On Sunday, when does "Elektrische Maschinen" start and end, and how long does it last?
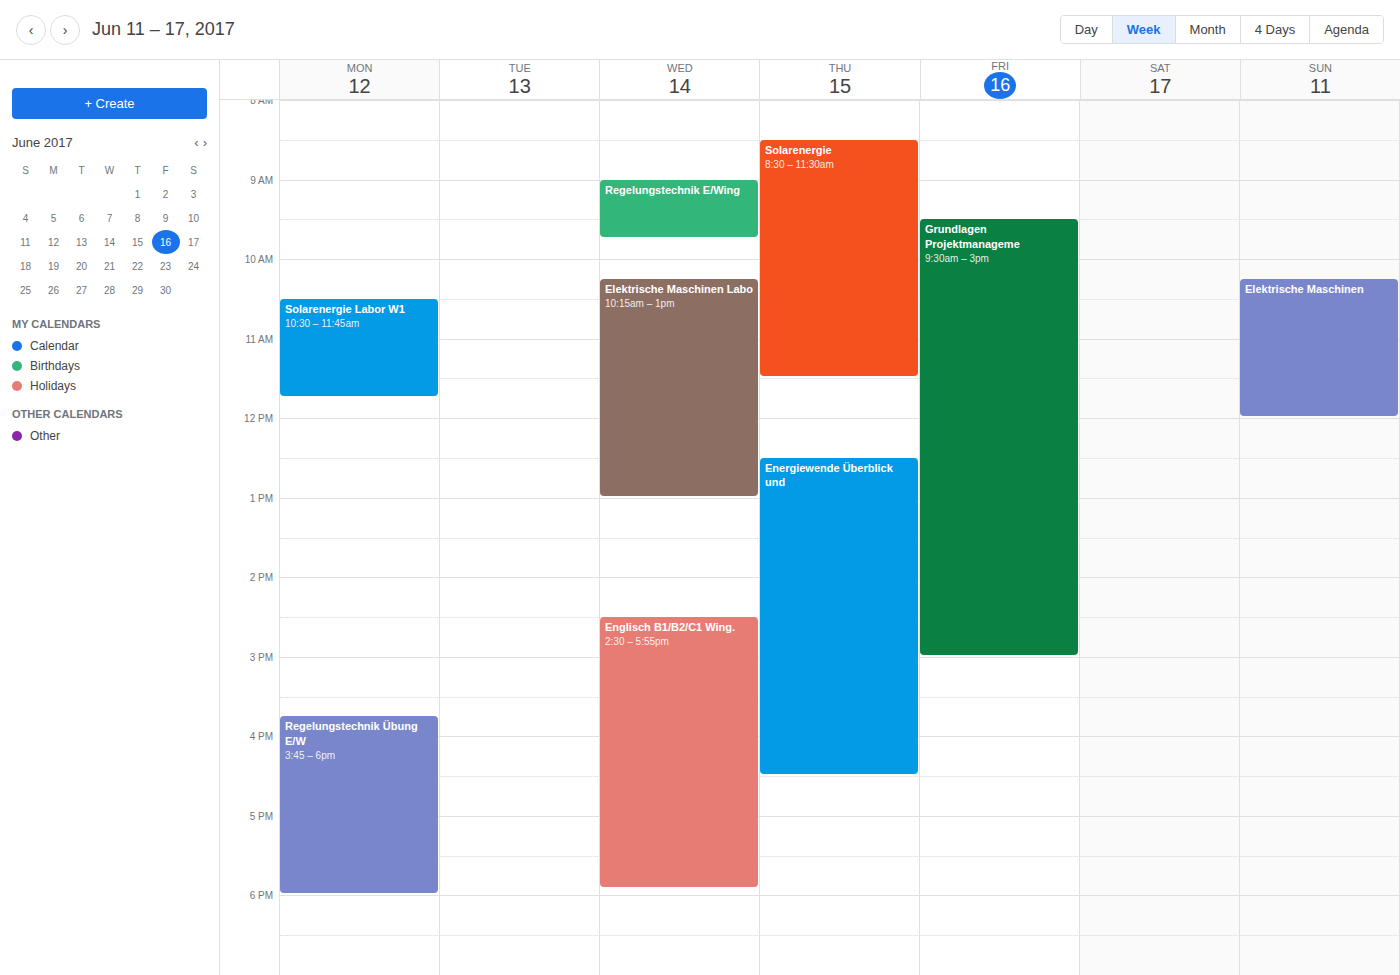
10:15 AM to 12:00 PM, 1 hour 45 minutes